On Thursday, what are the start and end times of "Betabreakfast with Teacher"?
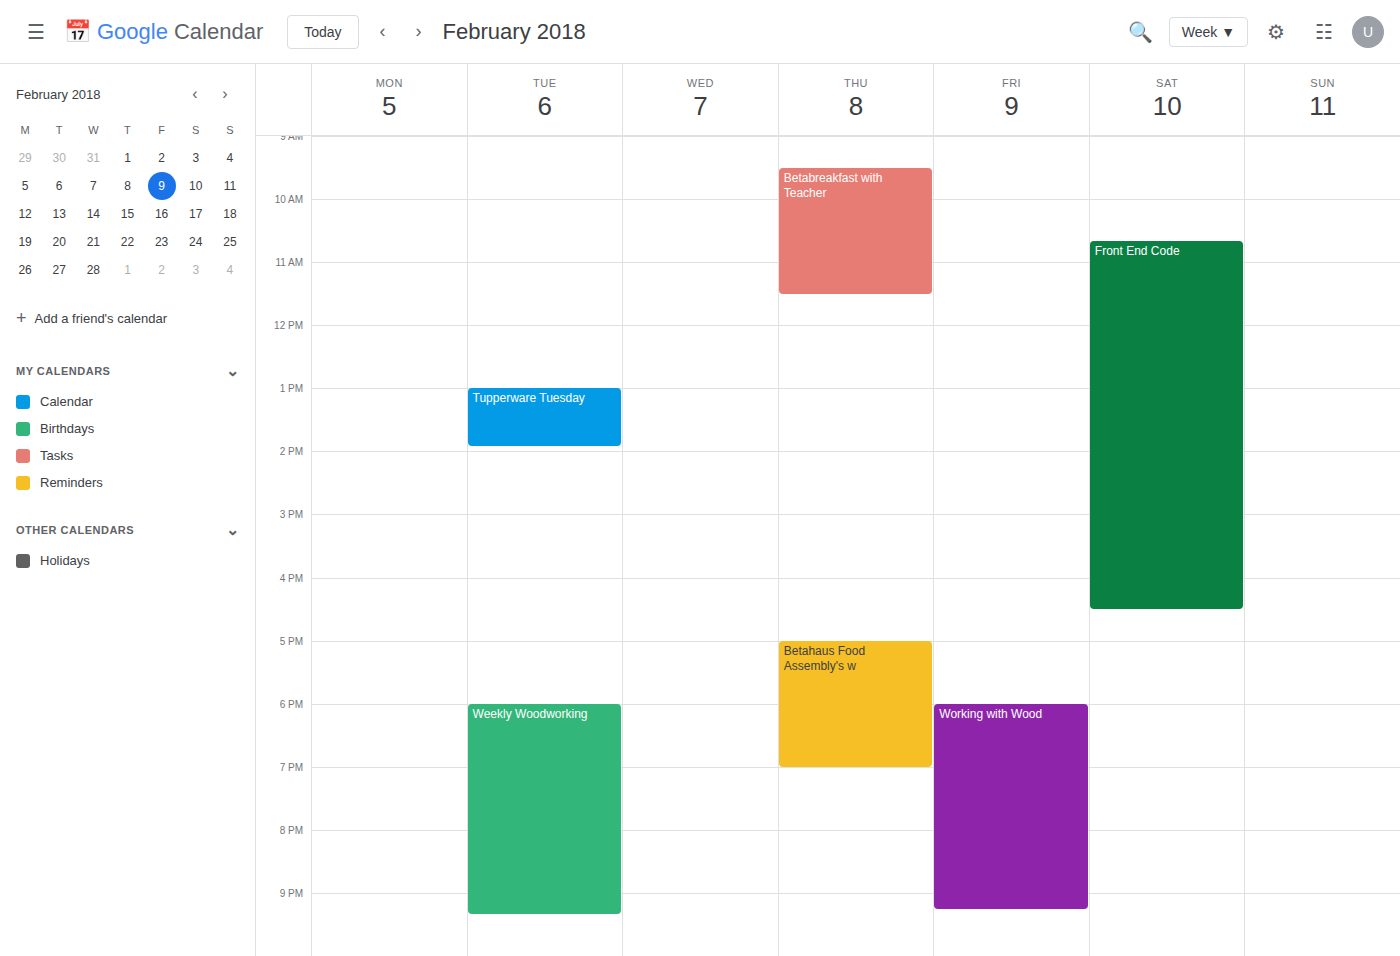
9:30 AM to 11:30 AM